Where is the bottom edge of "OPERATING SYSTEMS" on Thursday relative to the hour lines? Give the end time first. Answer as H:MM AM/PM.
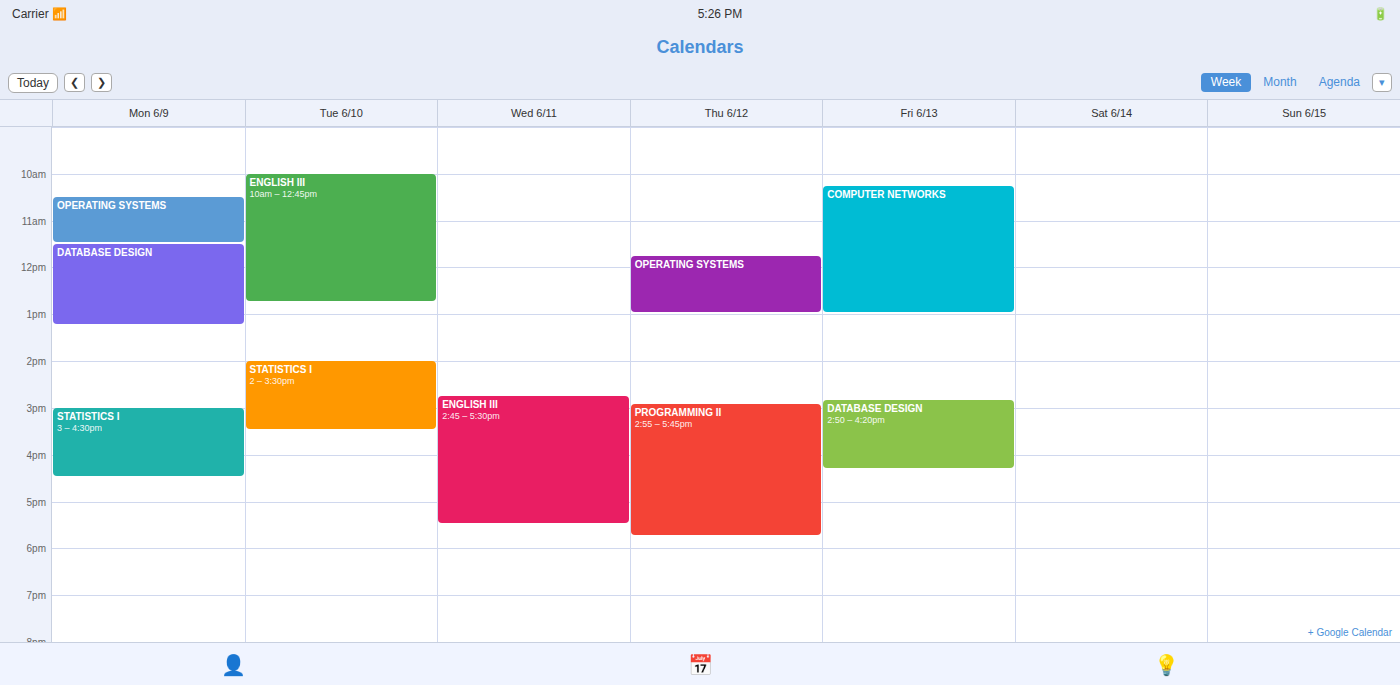
1:00 PM -- exactly on the 1 PM line.